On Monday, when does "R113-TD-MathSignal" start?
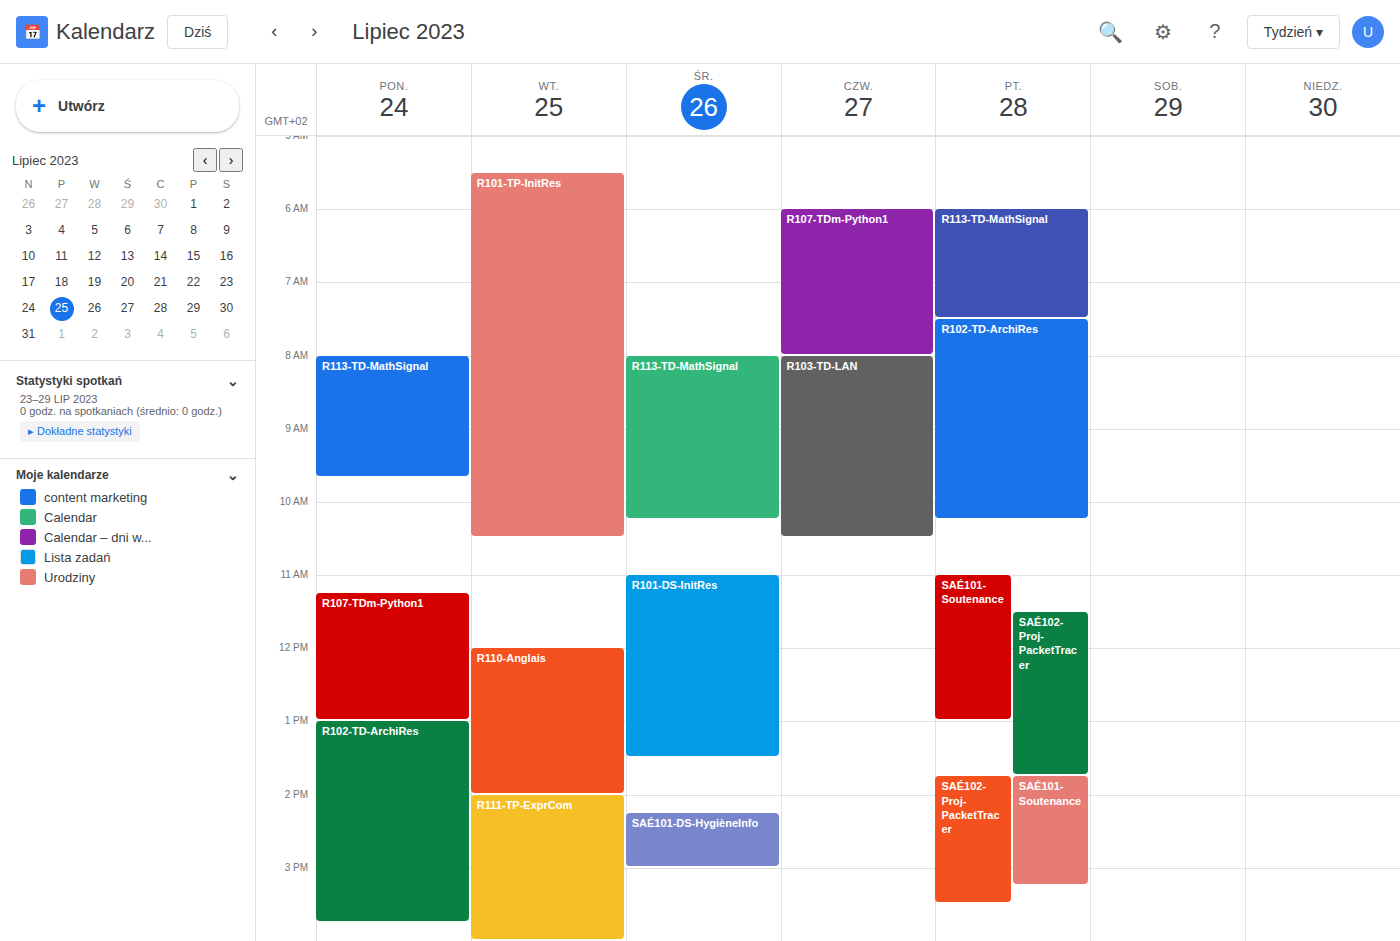
8:00 AM